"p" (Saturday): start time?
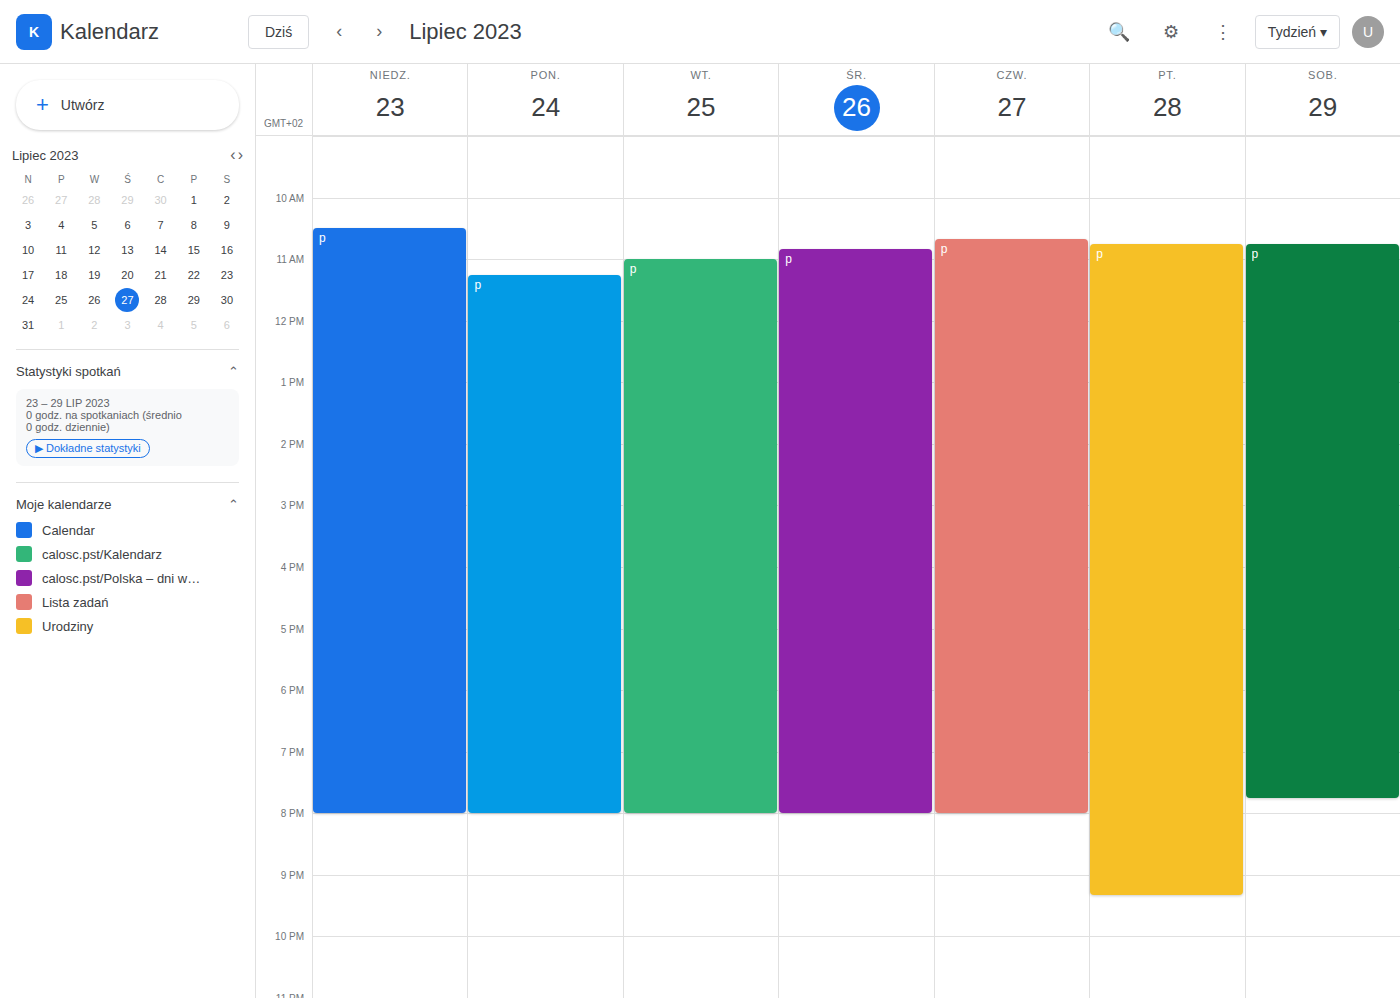
10:45 AM